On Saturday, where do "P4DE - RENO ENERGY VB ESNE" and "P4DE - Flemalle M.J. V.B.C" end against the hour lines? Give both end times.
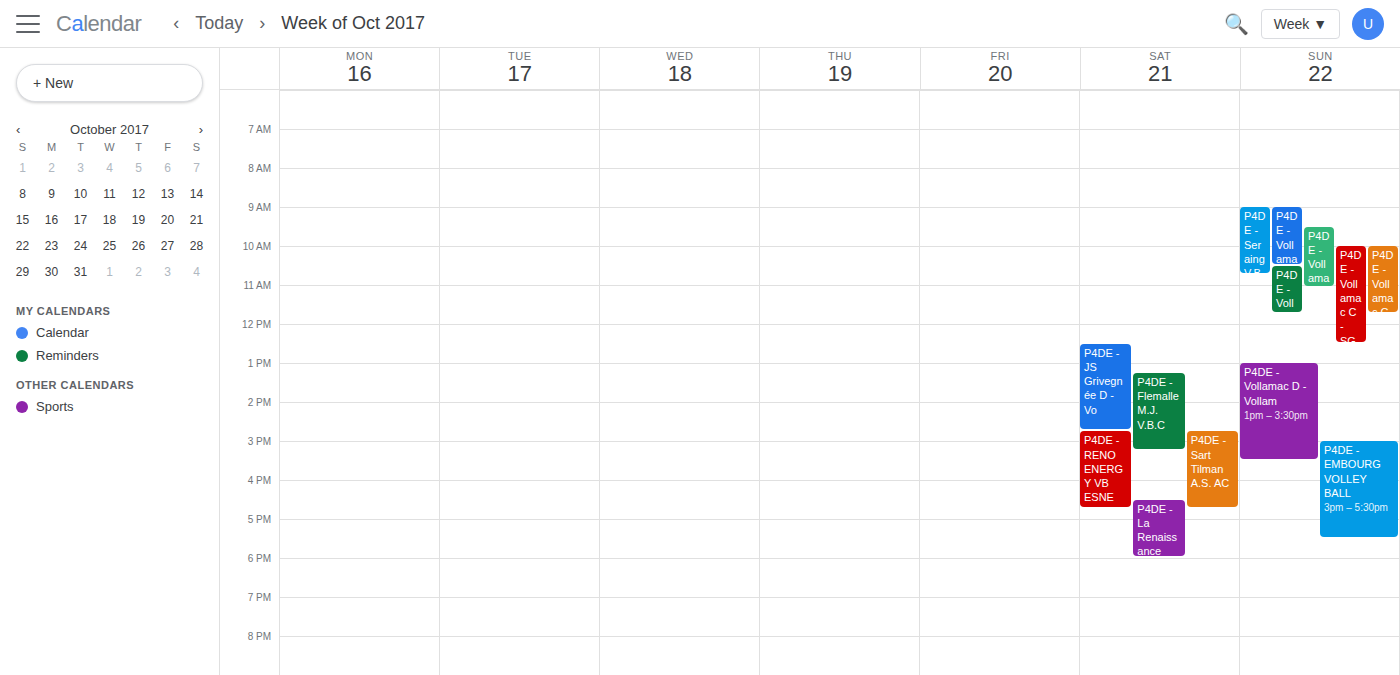
"P4DE - RENO ENERGY VB ESNE": 16:45, neither: three quarters of the way from the 16:00 line to the 17:00 line. "P4DE - Flemalle M.J. V.B.C": 15:15, neither: a quarter of the way from the 15:00 line to the 16:00 line.